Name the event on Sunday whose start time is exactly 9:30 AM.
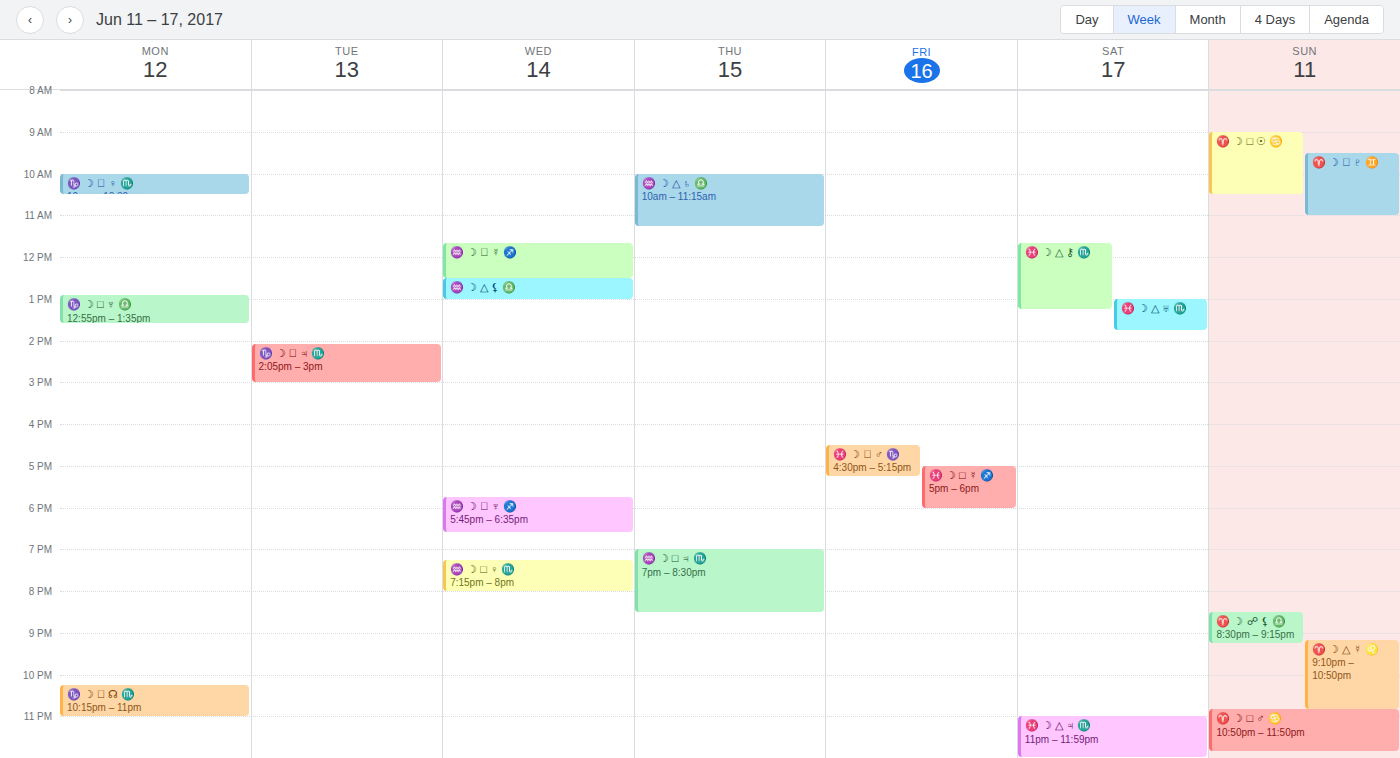
"♈️ ☽ ⚹ ♇ ♊️"